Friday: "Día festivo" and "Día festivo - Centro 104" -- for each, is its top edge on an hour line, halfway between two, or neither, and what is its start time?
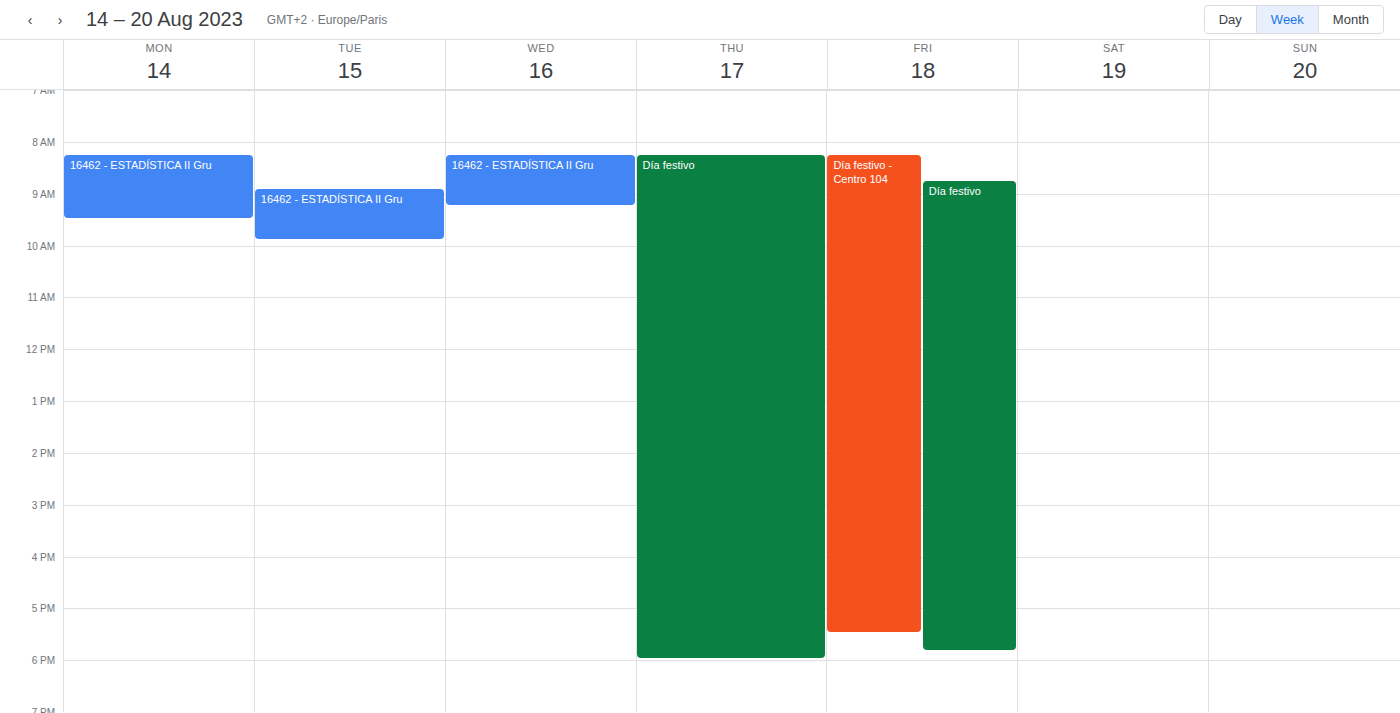
"Día festivo": 08:45, neither: three quarters of the way from the 08:00 line to the 09:00 line. "Día festivo - Centro 104": 08:15, neither: a quarter of the way from the 08:00 line to the 09:00 line.